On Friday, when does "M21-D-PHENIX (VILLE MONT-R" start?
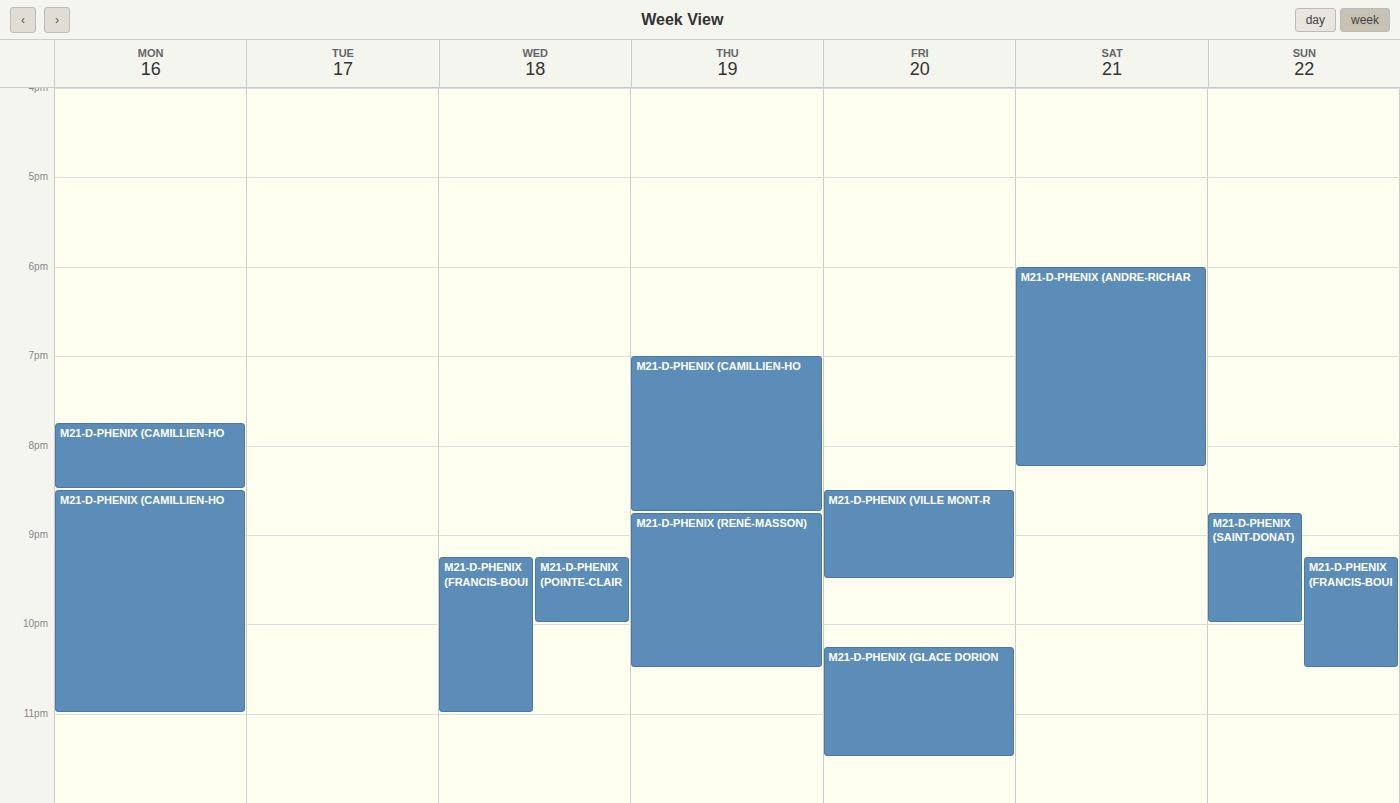
20:30